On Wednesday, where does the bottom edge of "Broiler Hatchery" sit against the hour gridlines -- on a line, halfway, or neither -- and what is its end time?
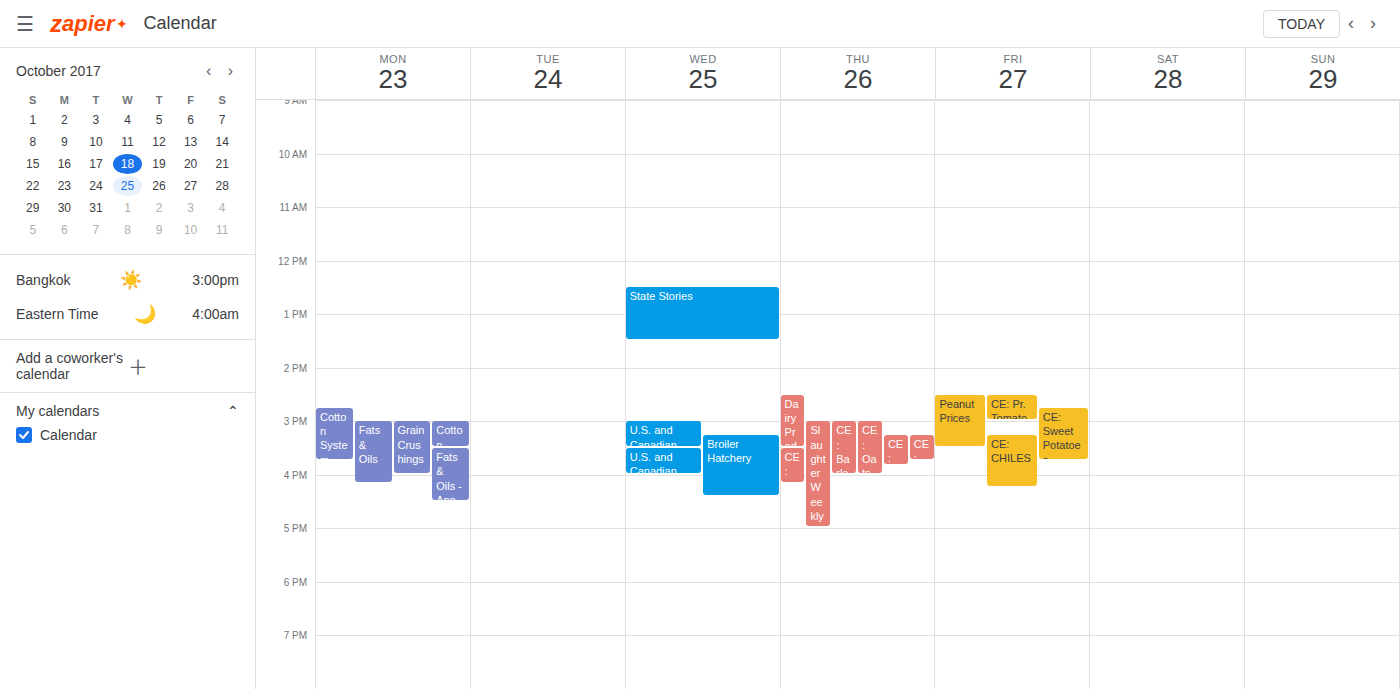
4:25 PM -- neither: 25 minutes below the 4 PM line and 35 minutes above the 5 PM line.